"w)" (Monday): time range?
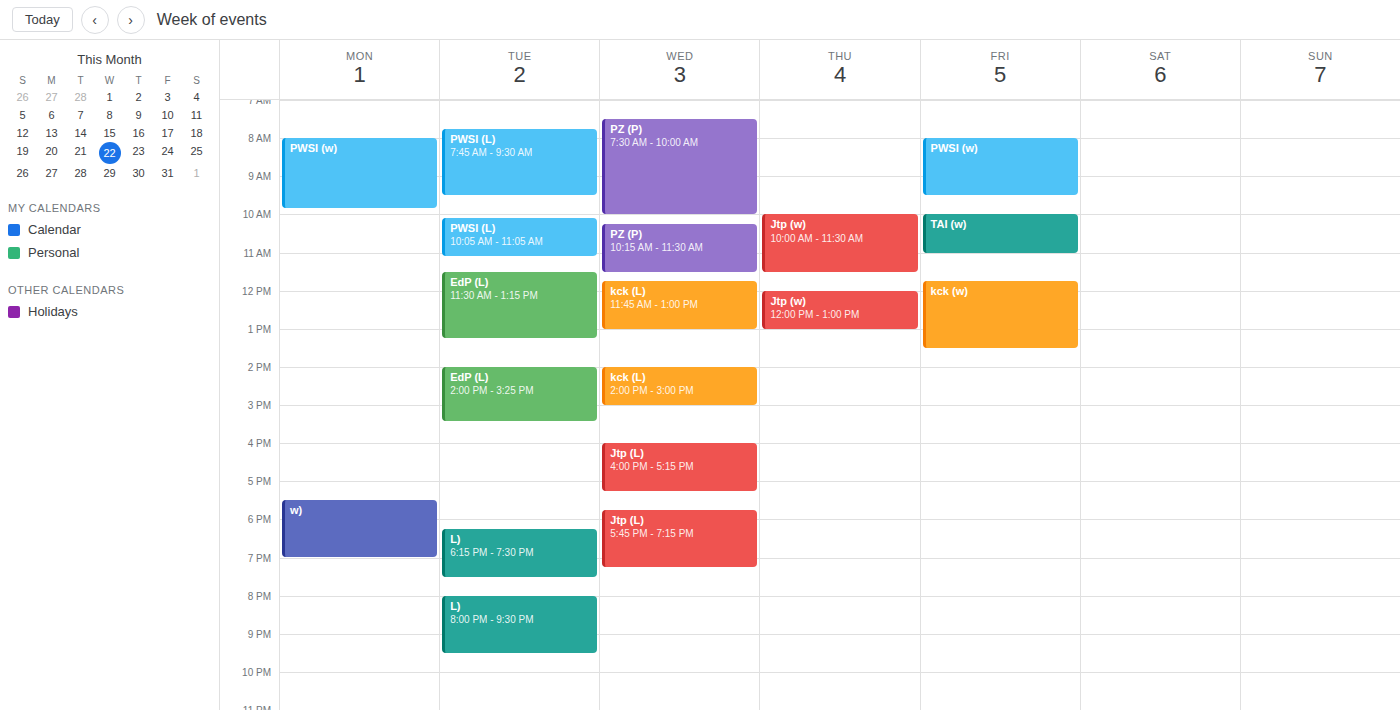
5:30 PM to 7:00 PM